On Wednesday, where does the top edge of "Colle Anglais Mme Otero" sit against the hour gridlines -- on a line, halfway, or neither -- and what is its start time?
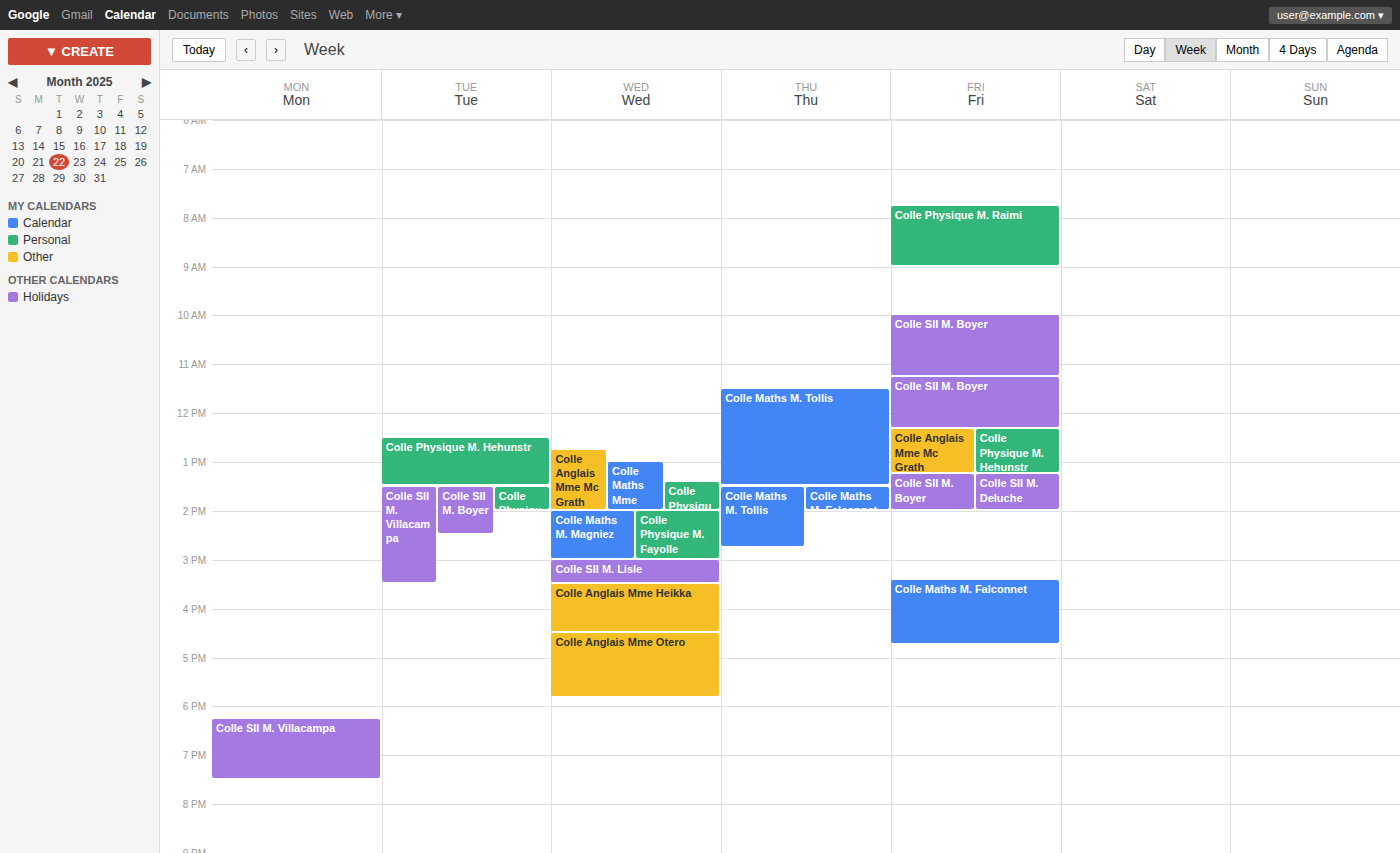
4:30 PM -- halfway between the 4 PM and 5 PM lines.